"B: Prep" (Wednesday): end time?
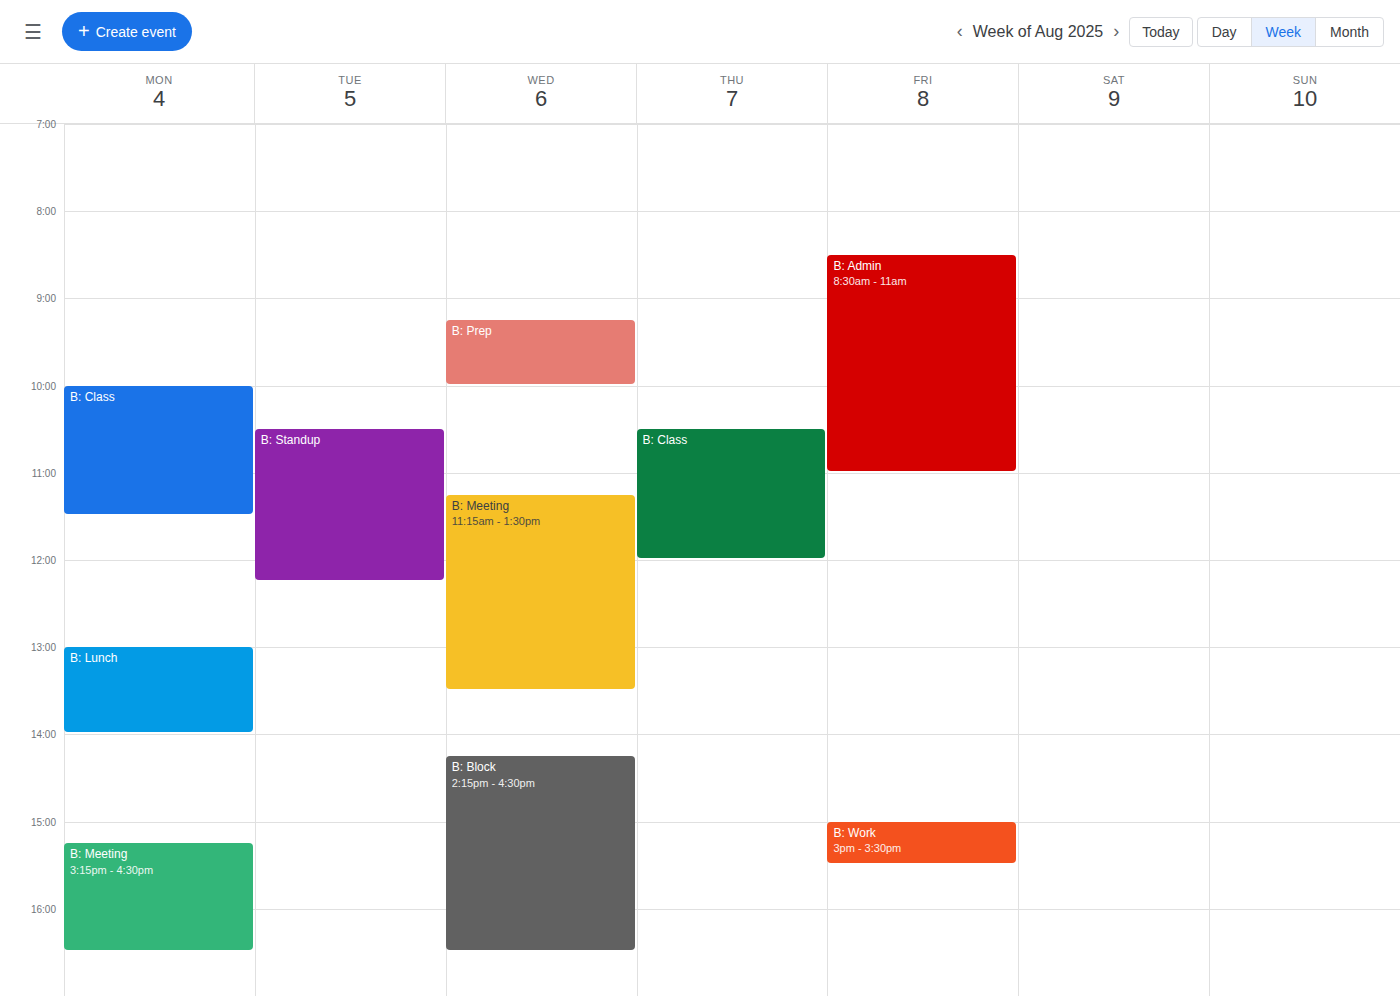
10:00 AM